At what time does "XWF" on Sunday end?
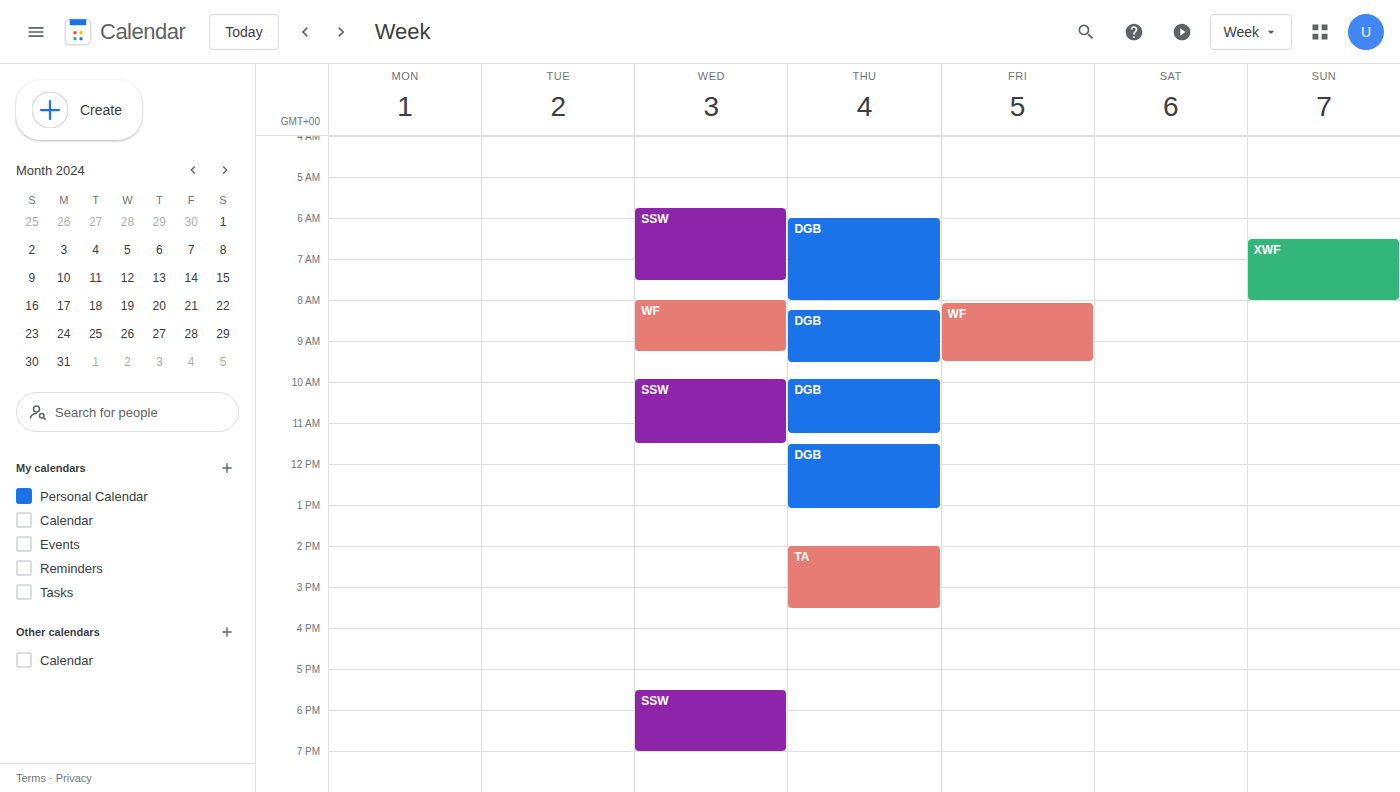
8:00 AM